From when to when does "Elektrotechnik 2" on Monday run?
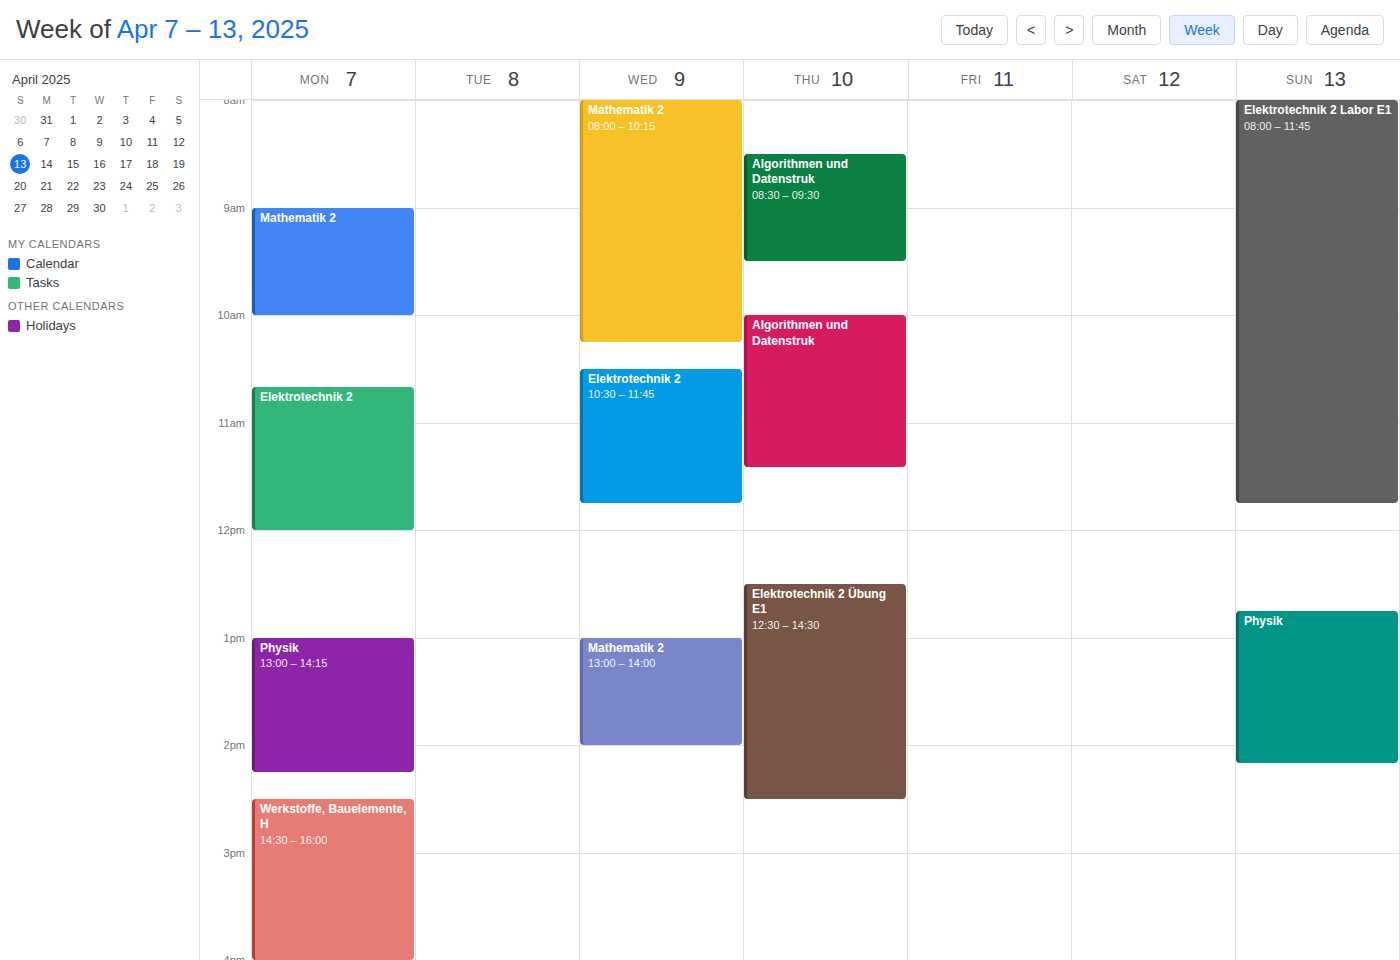
10:40 AM to 12:00 PM